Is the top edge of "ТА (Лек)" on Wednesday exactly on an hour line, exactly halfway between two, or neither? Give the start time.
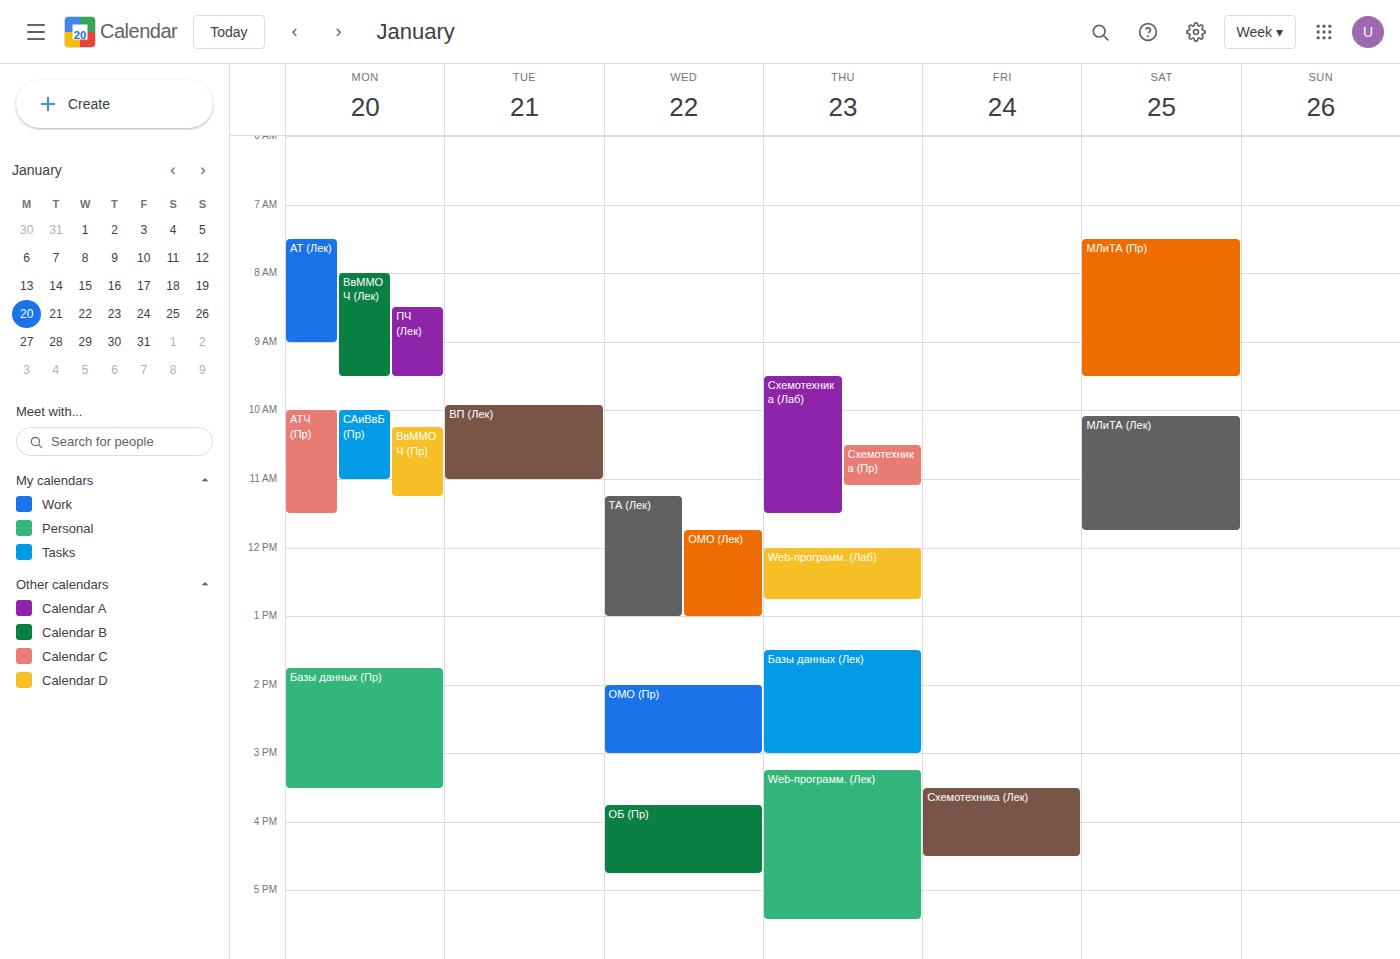
11:15 AM -- neither: a quarter of the way from the 11 AM line to the 12 PM line.